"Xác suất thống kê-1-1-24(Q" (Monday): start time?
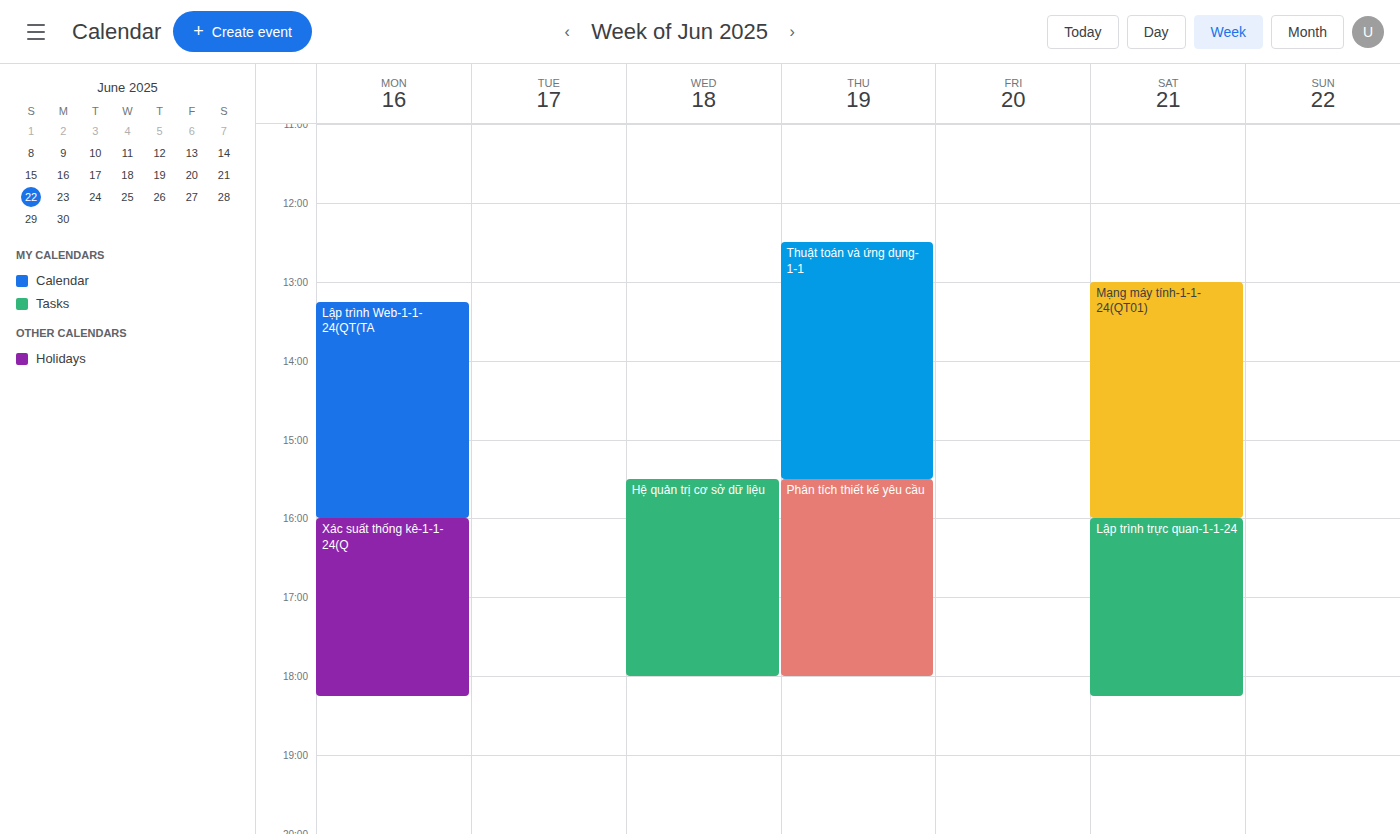
4:00 PM